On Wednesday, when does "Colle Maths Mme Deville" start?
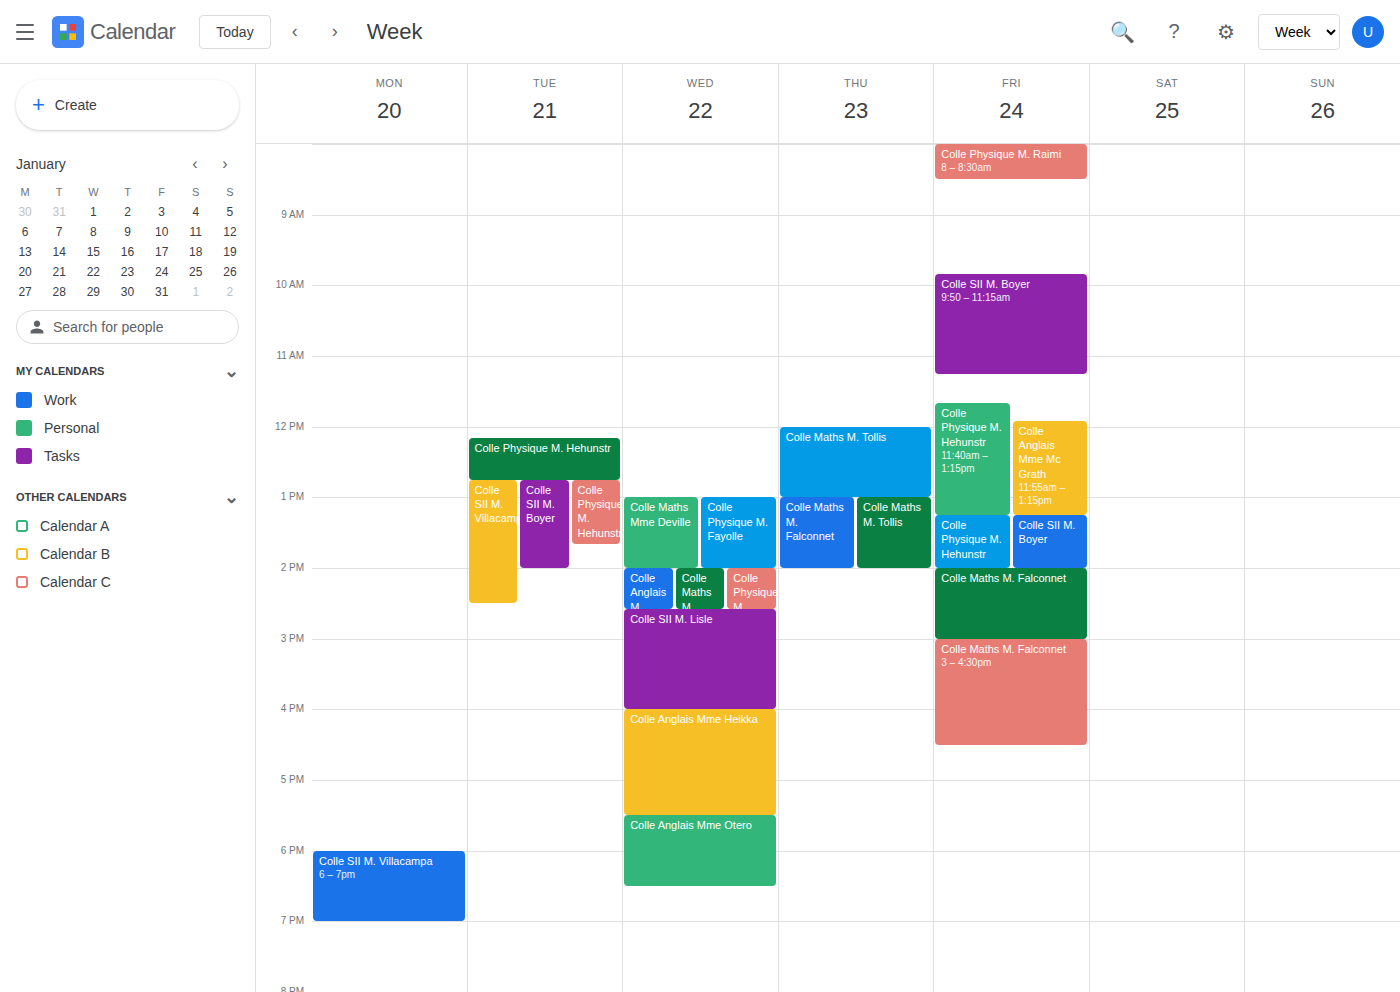
1:00 PM